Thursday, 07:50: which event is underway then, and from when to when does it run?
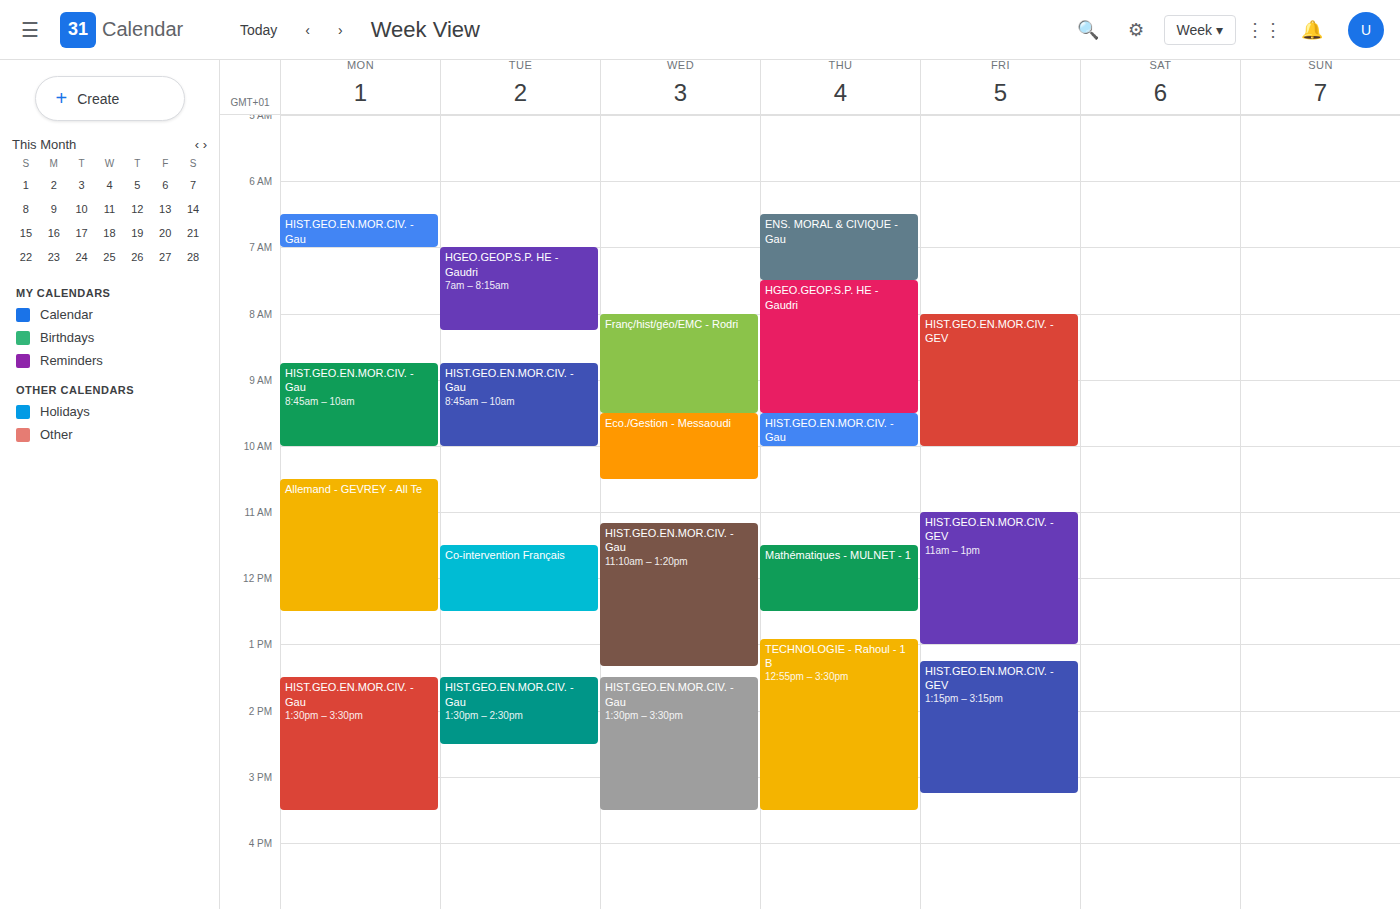
"HGEO.GEOP.S.P. HE - Gaudri", 07:30 to 09:30